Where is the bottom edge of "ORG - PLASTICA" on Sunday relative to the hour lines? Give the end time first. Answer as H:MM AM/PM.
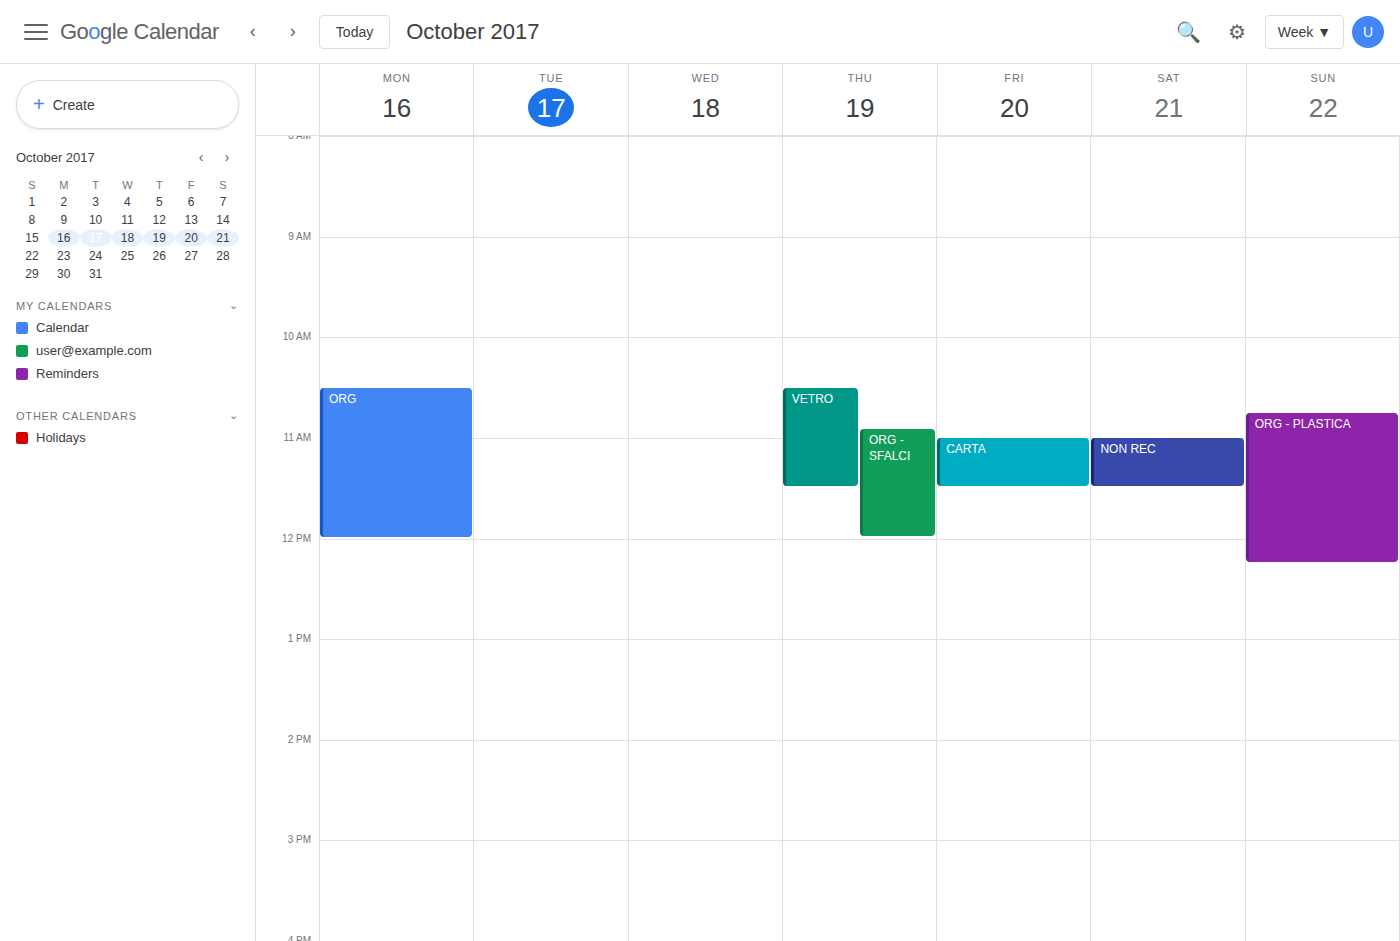
12:15 PM -- neither: a quarter of the way from the 12 PM line to the 1 PM line.